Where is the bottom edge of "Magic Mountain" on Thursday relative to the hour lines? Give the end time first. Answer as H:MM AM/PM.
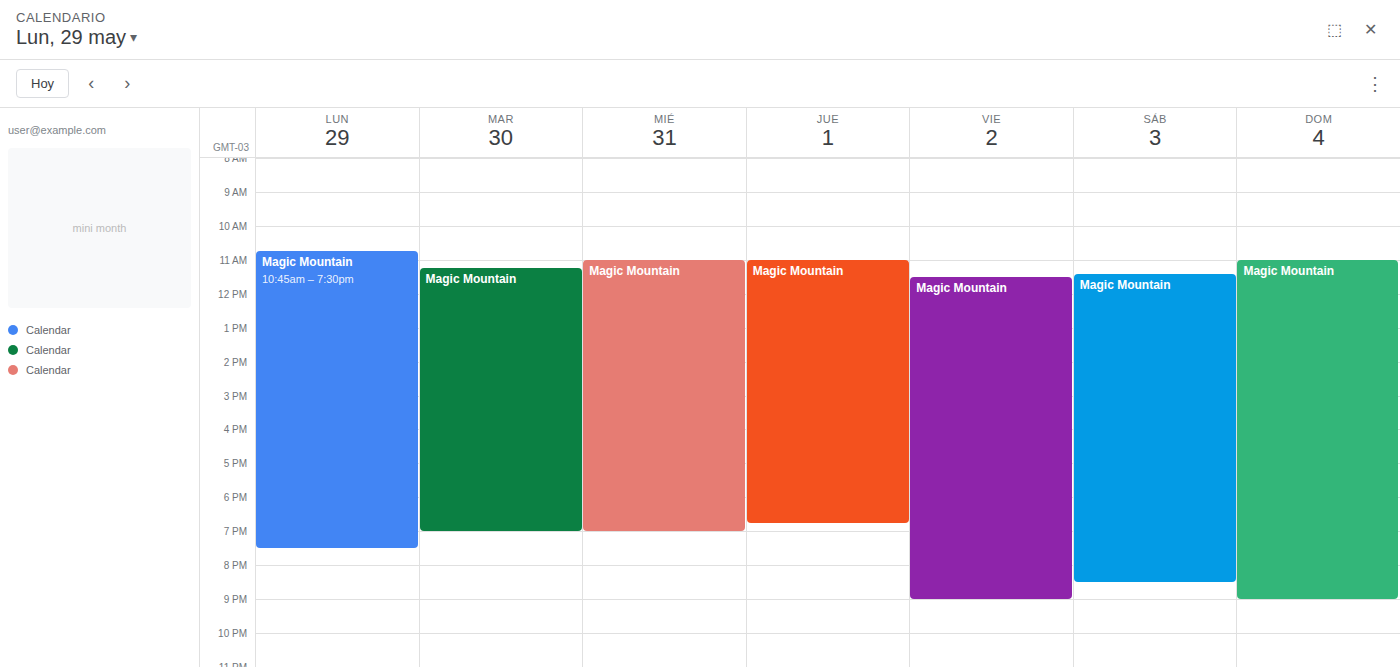
6:45 PM -- neither: three quarters of the way from the 6 PM line to the 7 PM line.